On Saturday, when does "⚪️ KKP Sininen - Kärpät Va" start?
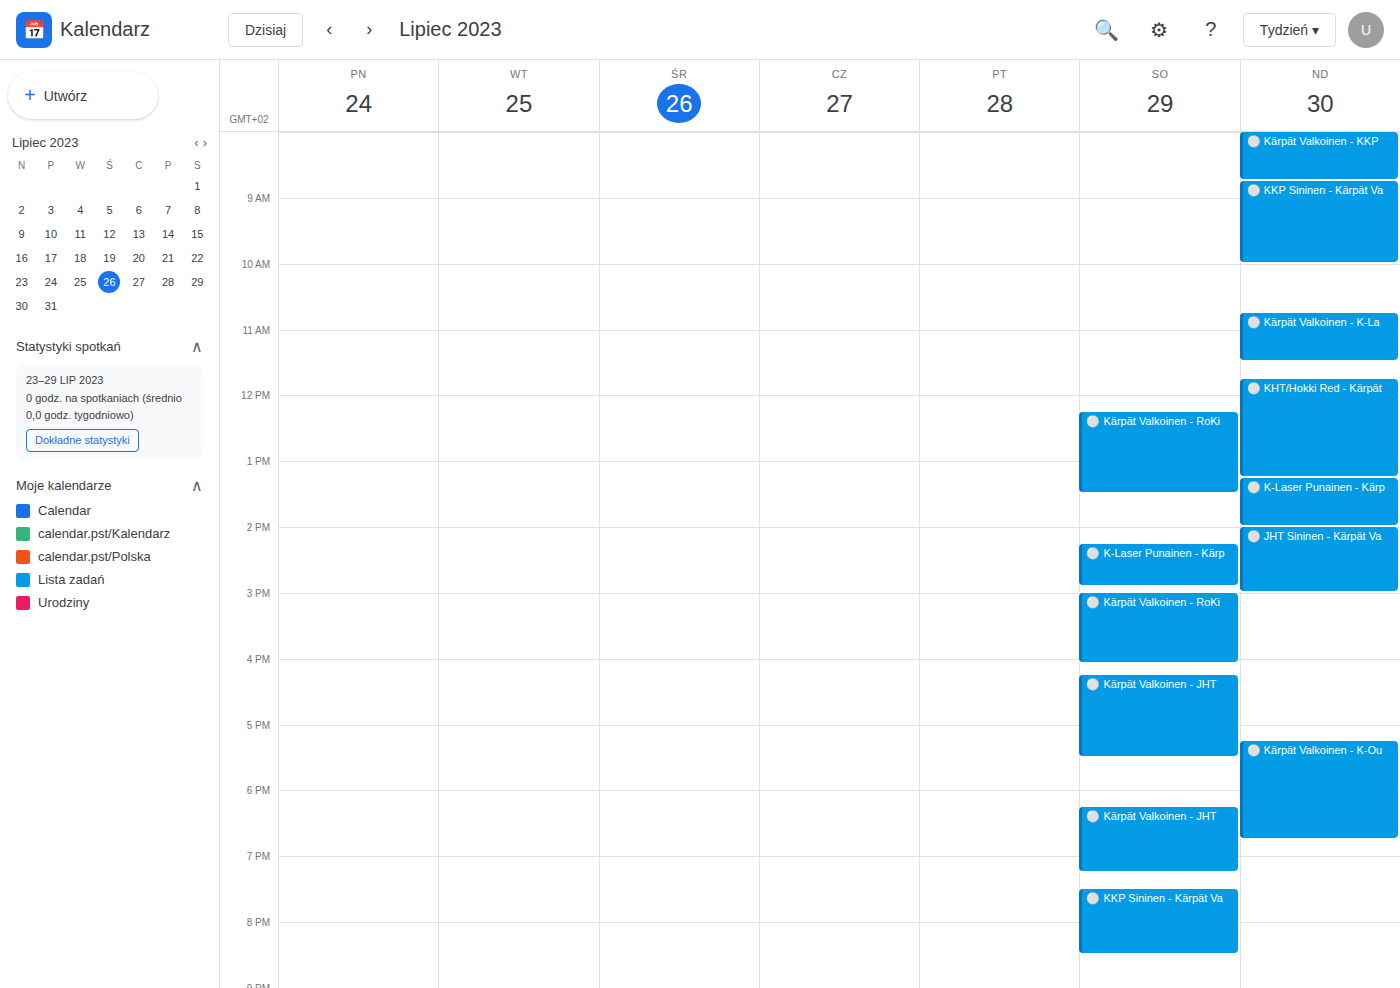
7:30 PM